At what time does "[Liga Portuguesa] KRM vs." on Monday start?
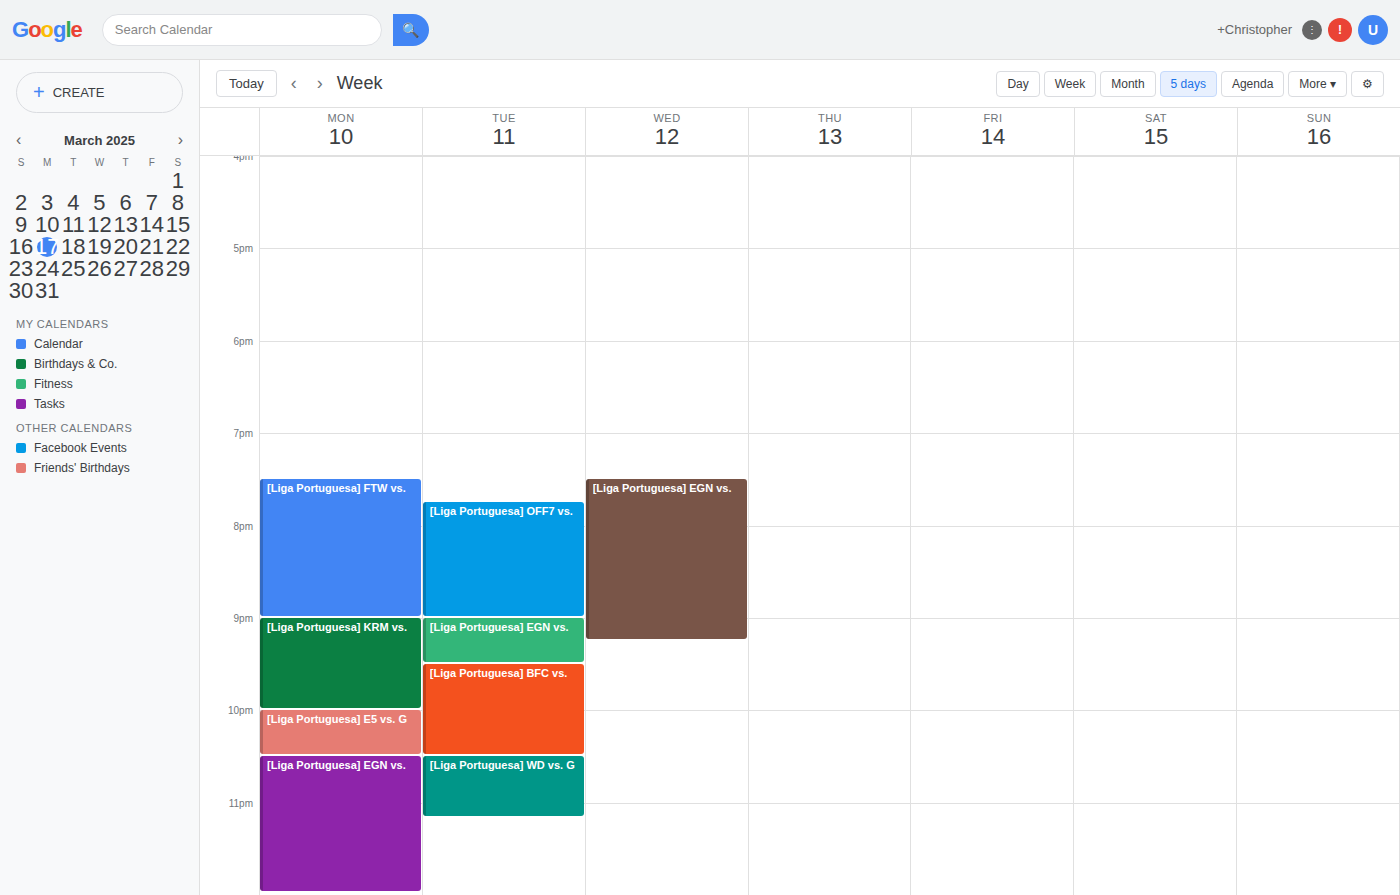
21:00